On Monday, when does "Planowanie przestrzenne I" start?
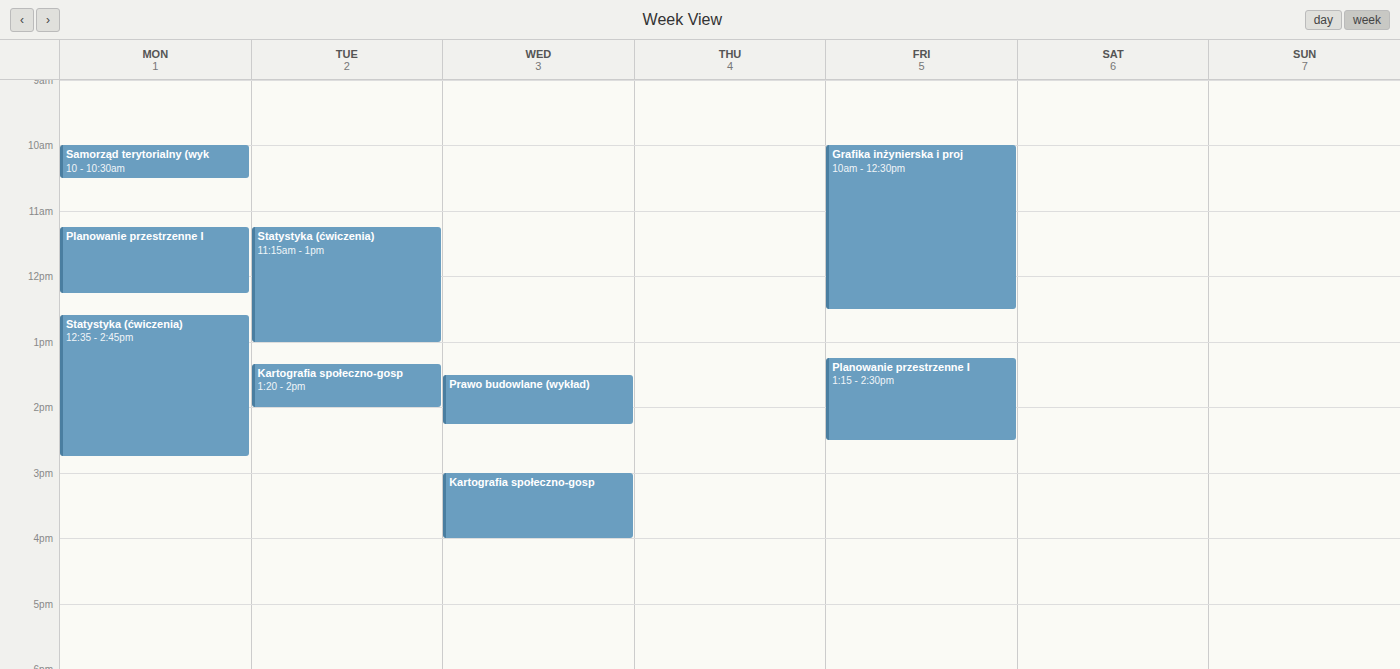
11:15 AM